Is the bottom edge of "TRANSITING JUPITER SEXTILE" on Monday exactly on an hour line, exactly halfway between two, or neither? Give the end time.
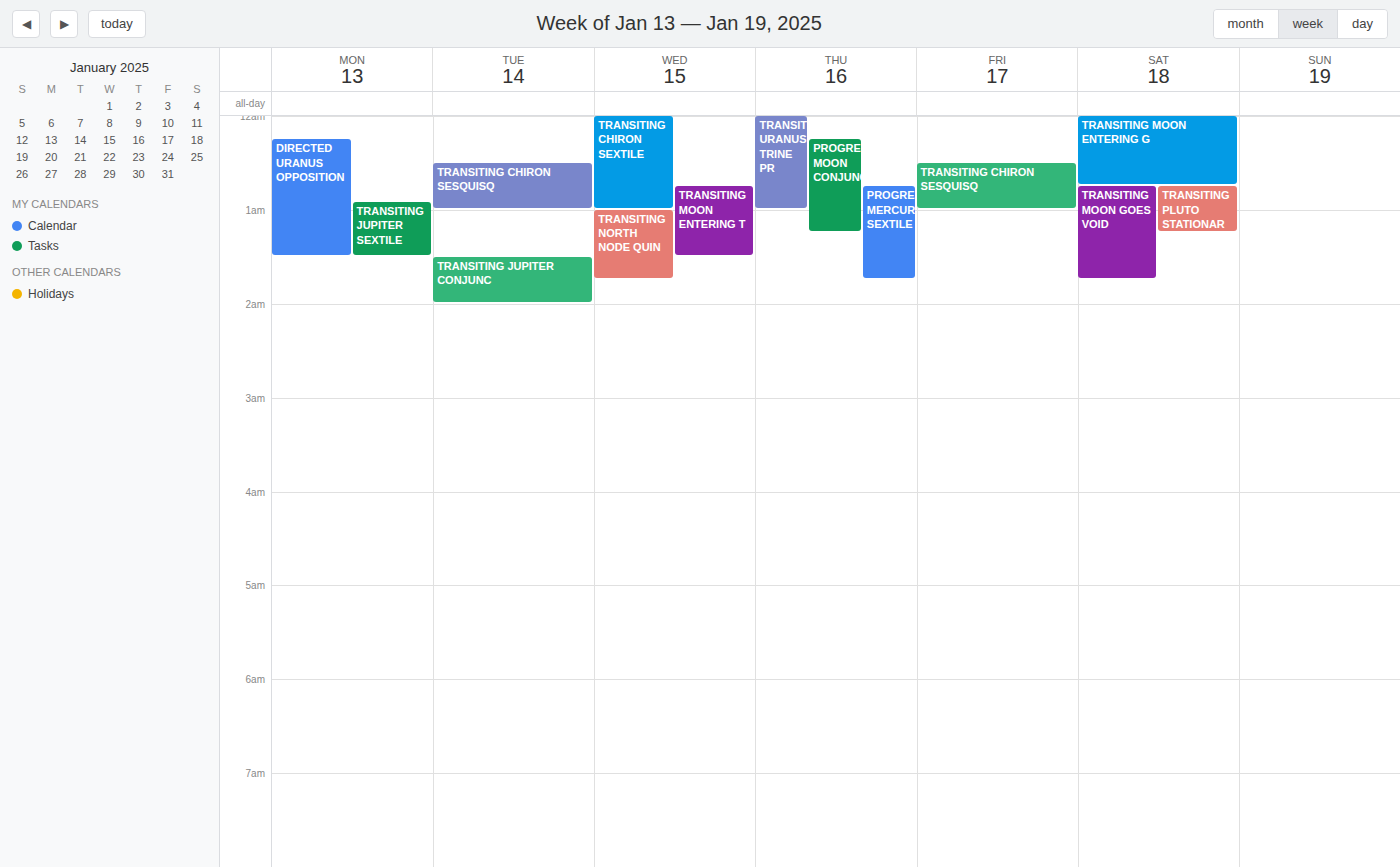
1:30 AM -- halfway between the 1 AM and 2 AM lines.